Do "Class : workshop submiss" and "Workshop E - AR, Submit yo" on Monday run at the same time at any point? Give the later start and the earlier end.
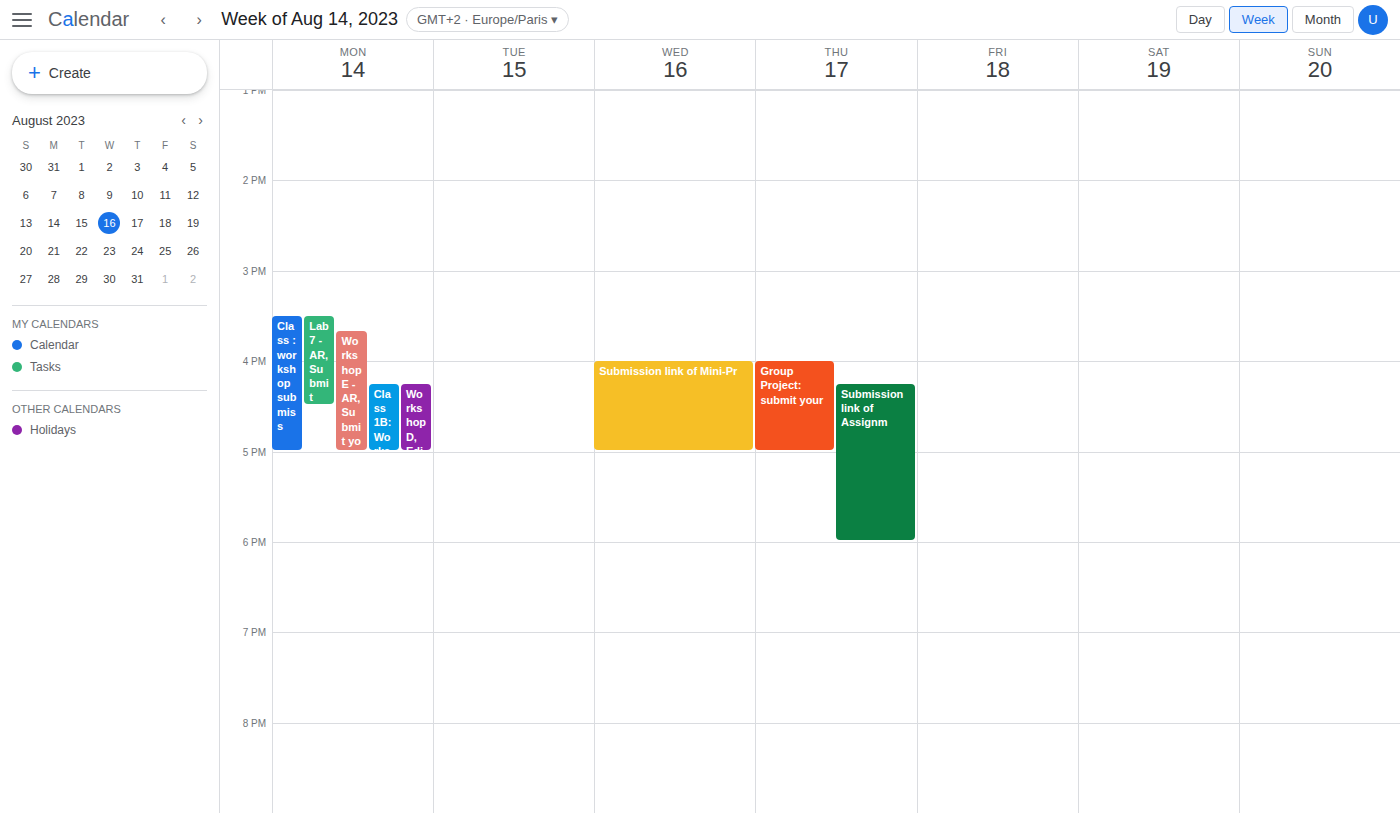
"Workshop E - AR, Submit yo" starts at 3:40 PM, before "Class : workshop submiss" ends at 5:00 PM -- they overlap.